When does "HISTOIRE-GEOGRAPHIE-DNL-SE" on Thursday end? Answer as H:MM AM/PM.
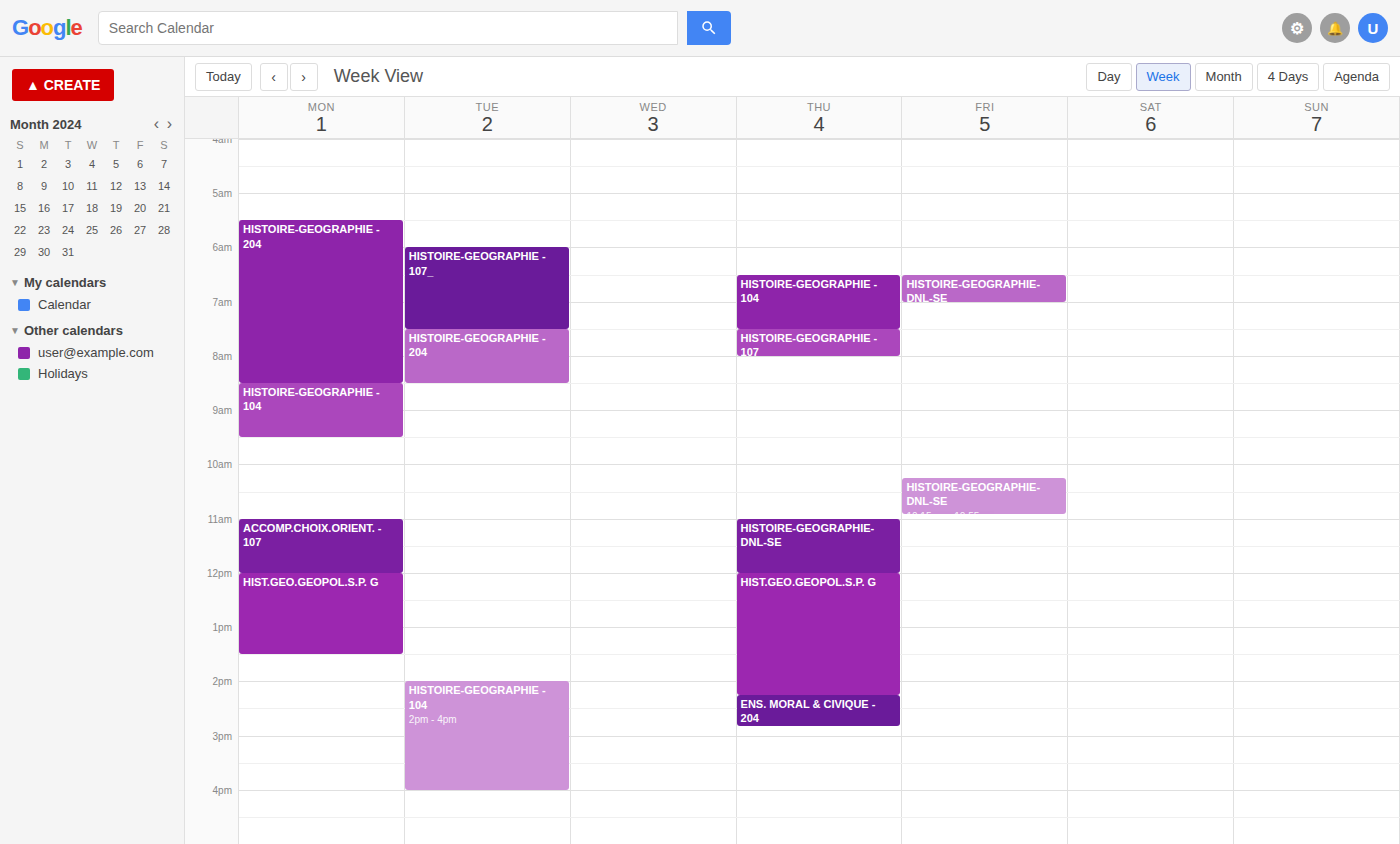
12:00 PM